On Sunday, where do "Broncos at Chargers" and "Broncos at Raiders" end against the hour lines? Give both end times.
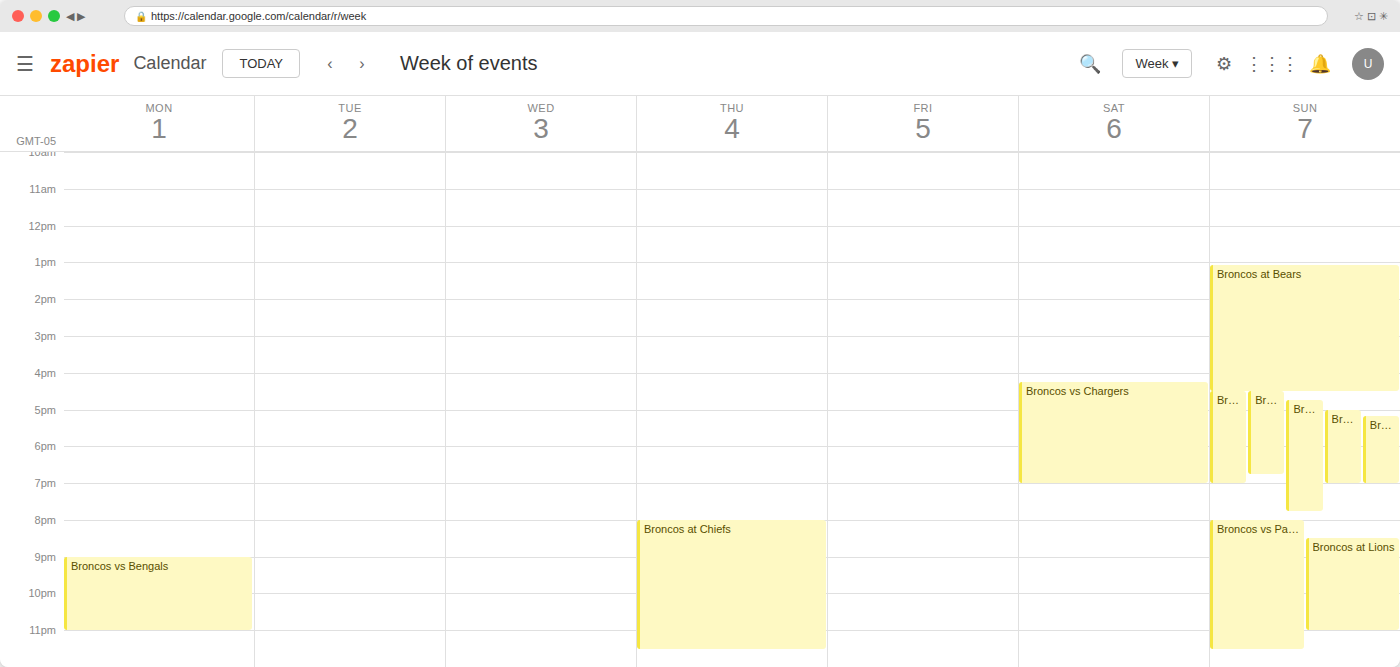
"Broncos at Chargers": 6:45 PM, neither: three quarters of the way from the 6 PM line to the 7 PM line. "Broncos at Raiders": 7:45 PM, neither: three quarters of the way from the 7 PM line to the 8 PM line.